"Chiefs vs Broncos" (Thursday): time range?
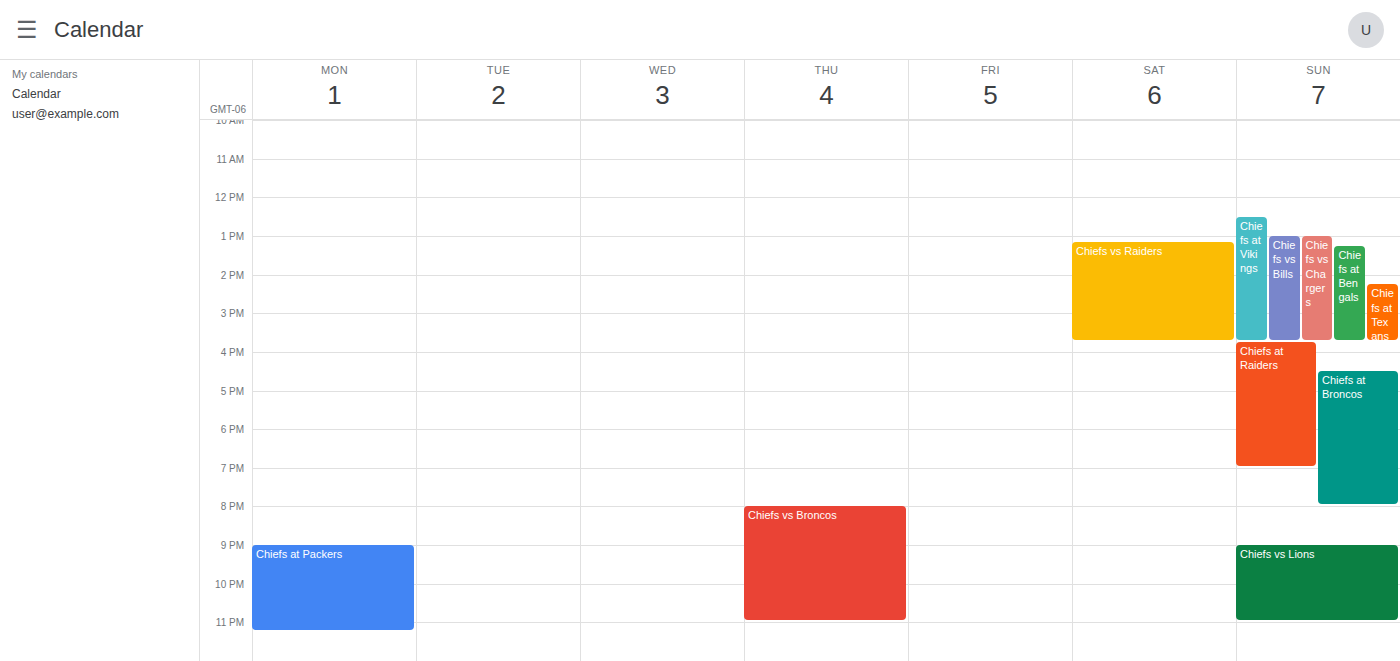
8:00 PM to 11:00 PM